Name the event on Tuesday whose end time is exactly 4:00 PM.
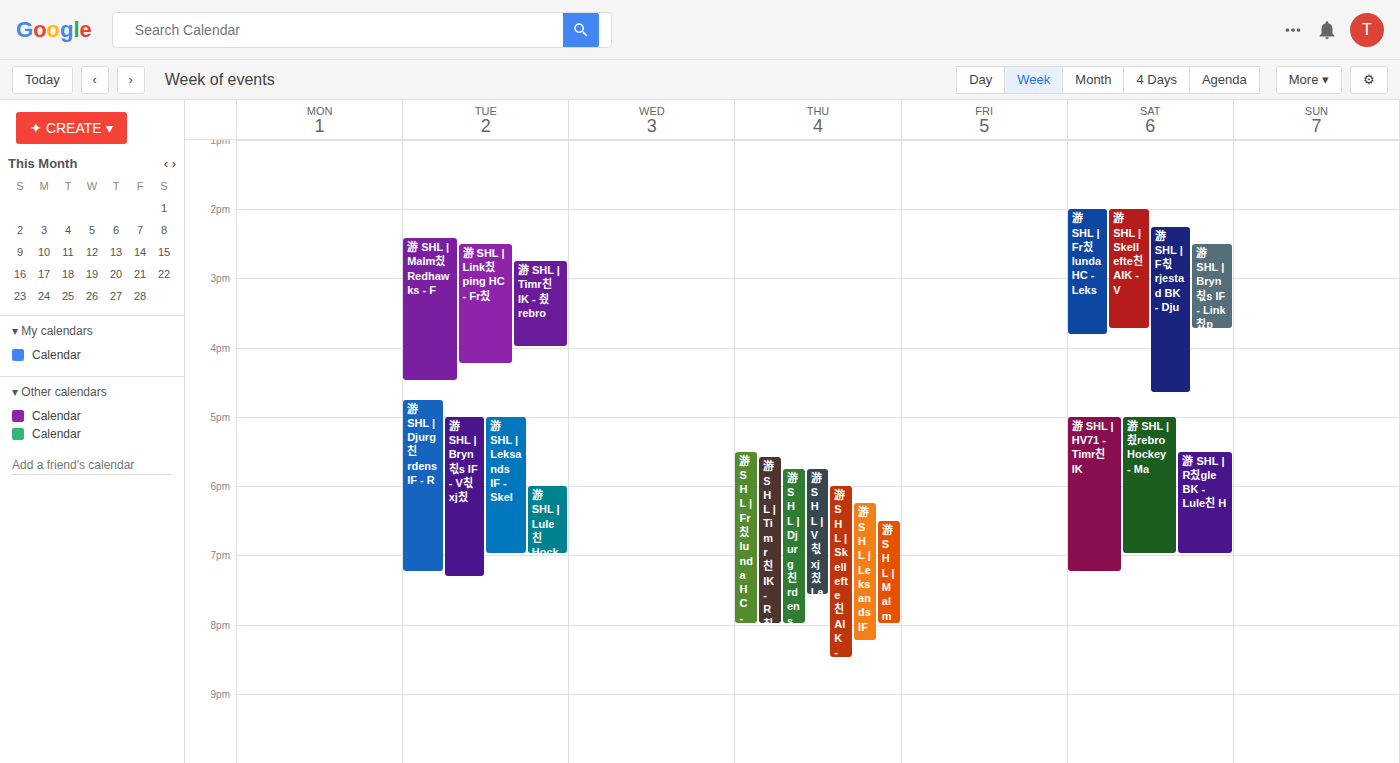
"游 SHL | Timr친 IK - 칐rebro"